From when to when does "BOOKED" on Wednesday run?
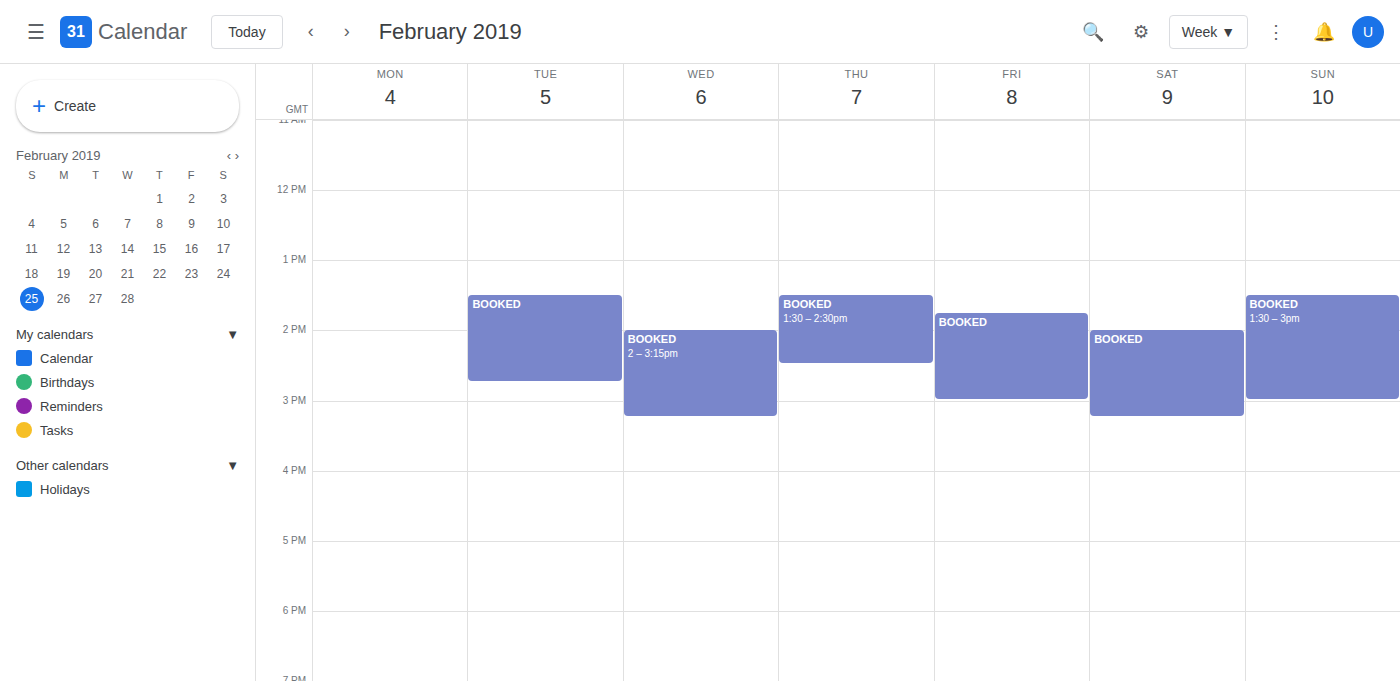
14:00 to 15:15